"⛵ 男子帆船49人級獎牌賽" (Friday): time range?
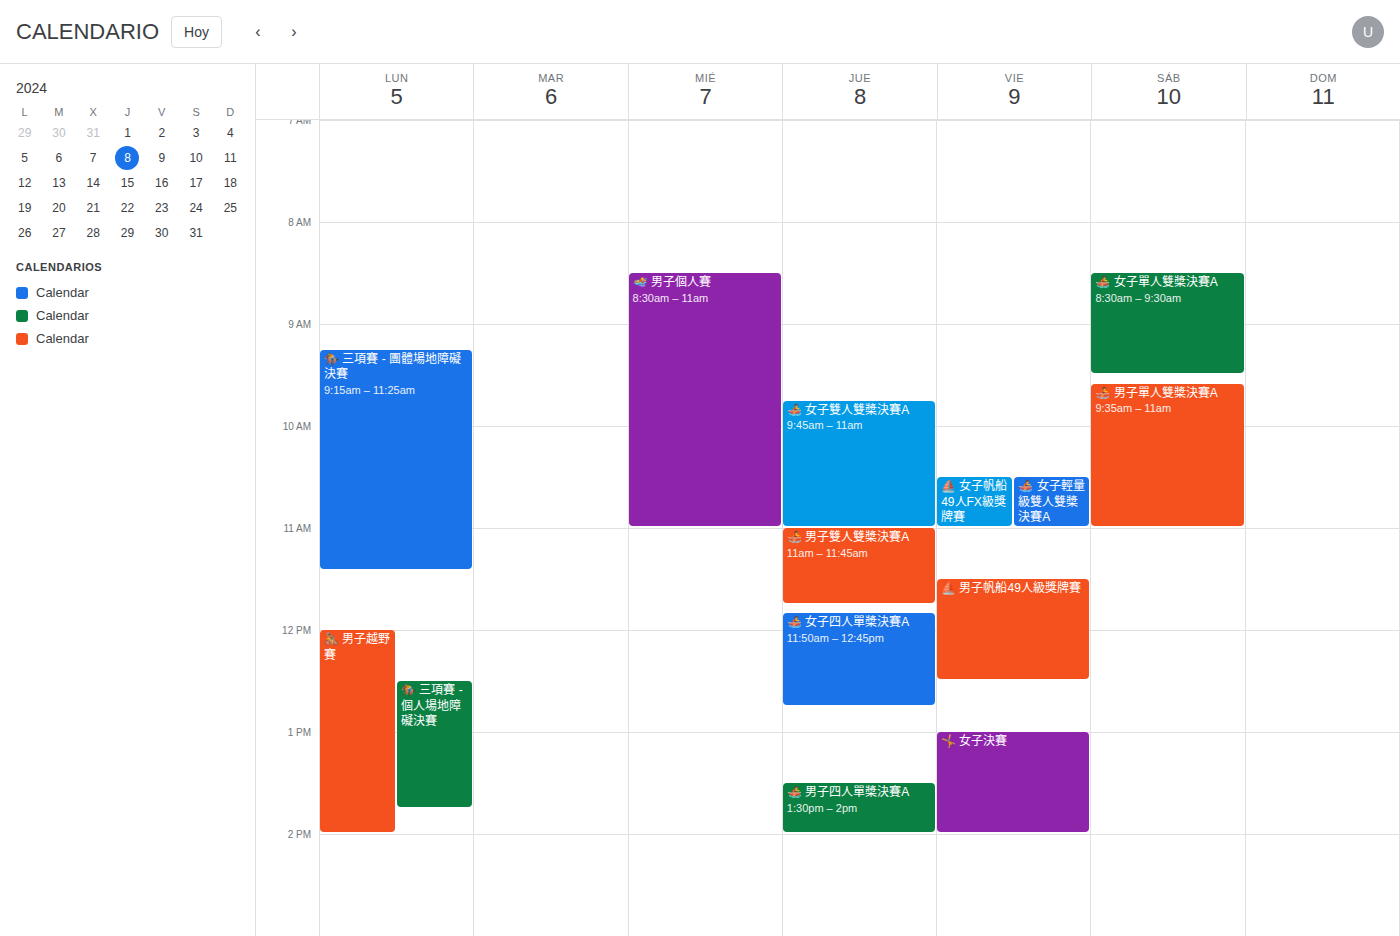
11:30 AM to 12:30 PM